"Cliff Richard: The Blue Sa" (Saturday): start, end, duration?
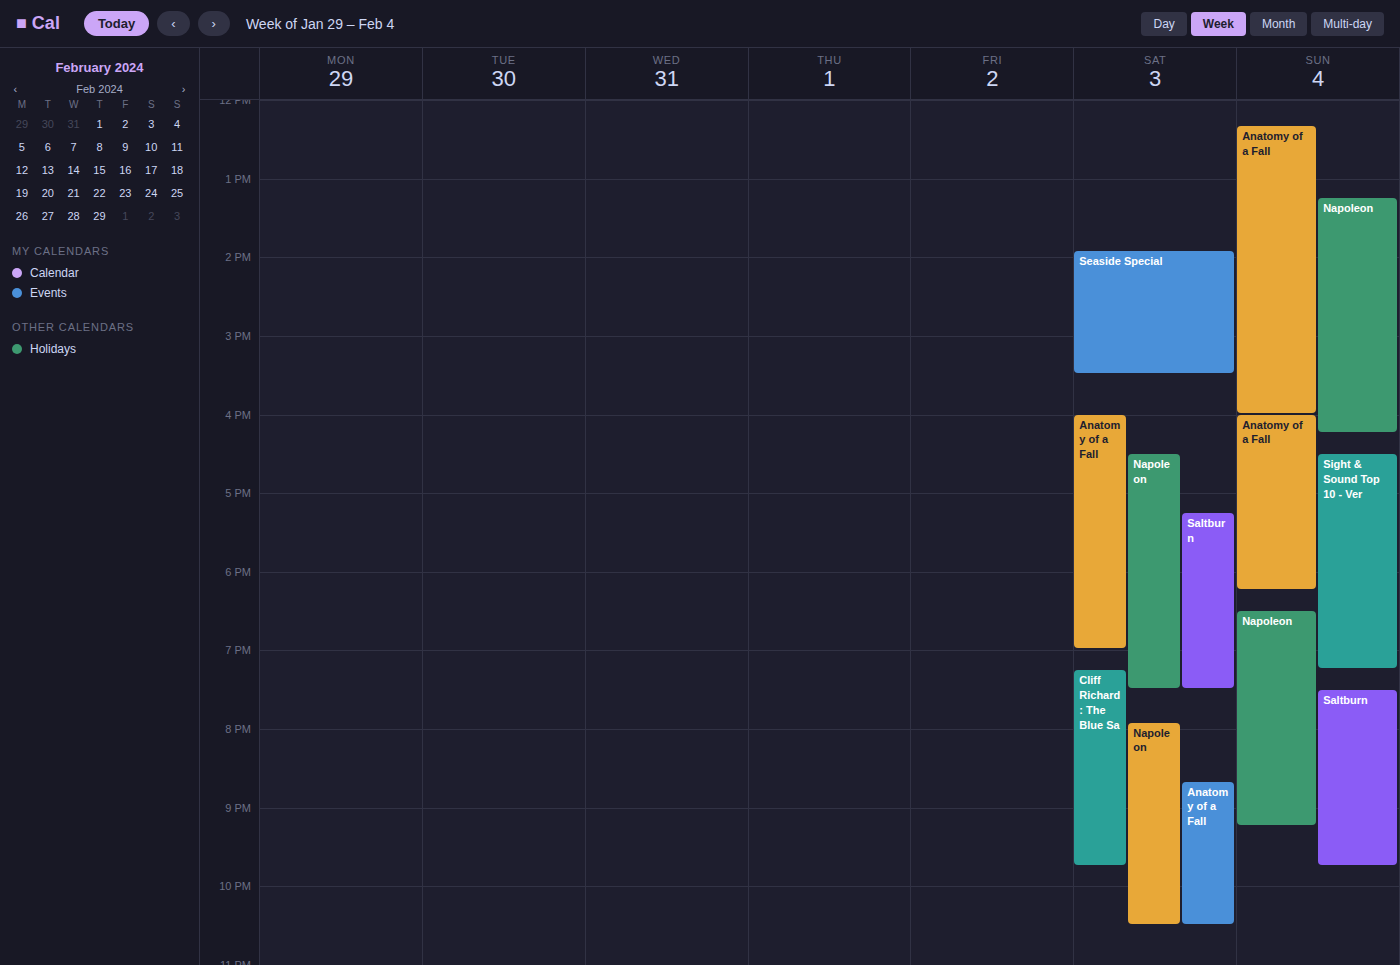
7:15 PM to 9:45 PM, 2 hours 30 minutes